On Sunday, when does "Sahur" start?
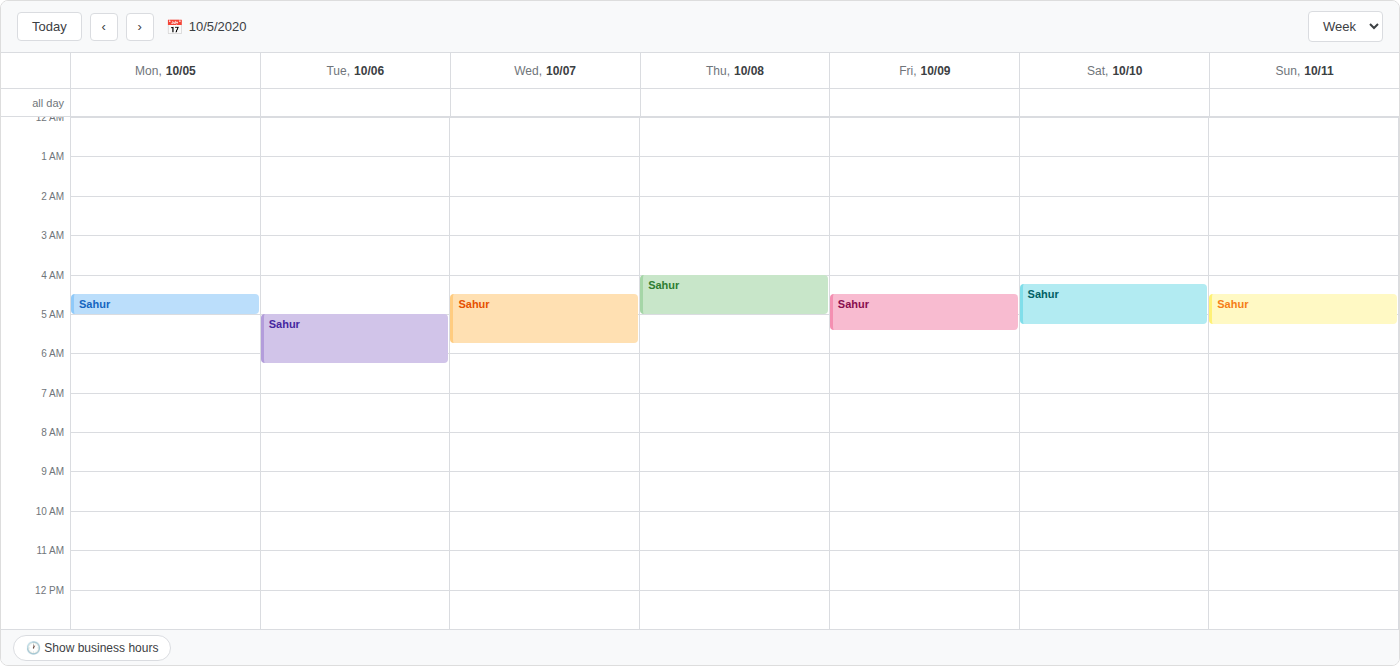
4:30 AM